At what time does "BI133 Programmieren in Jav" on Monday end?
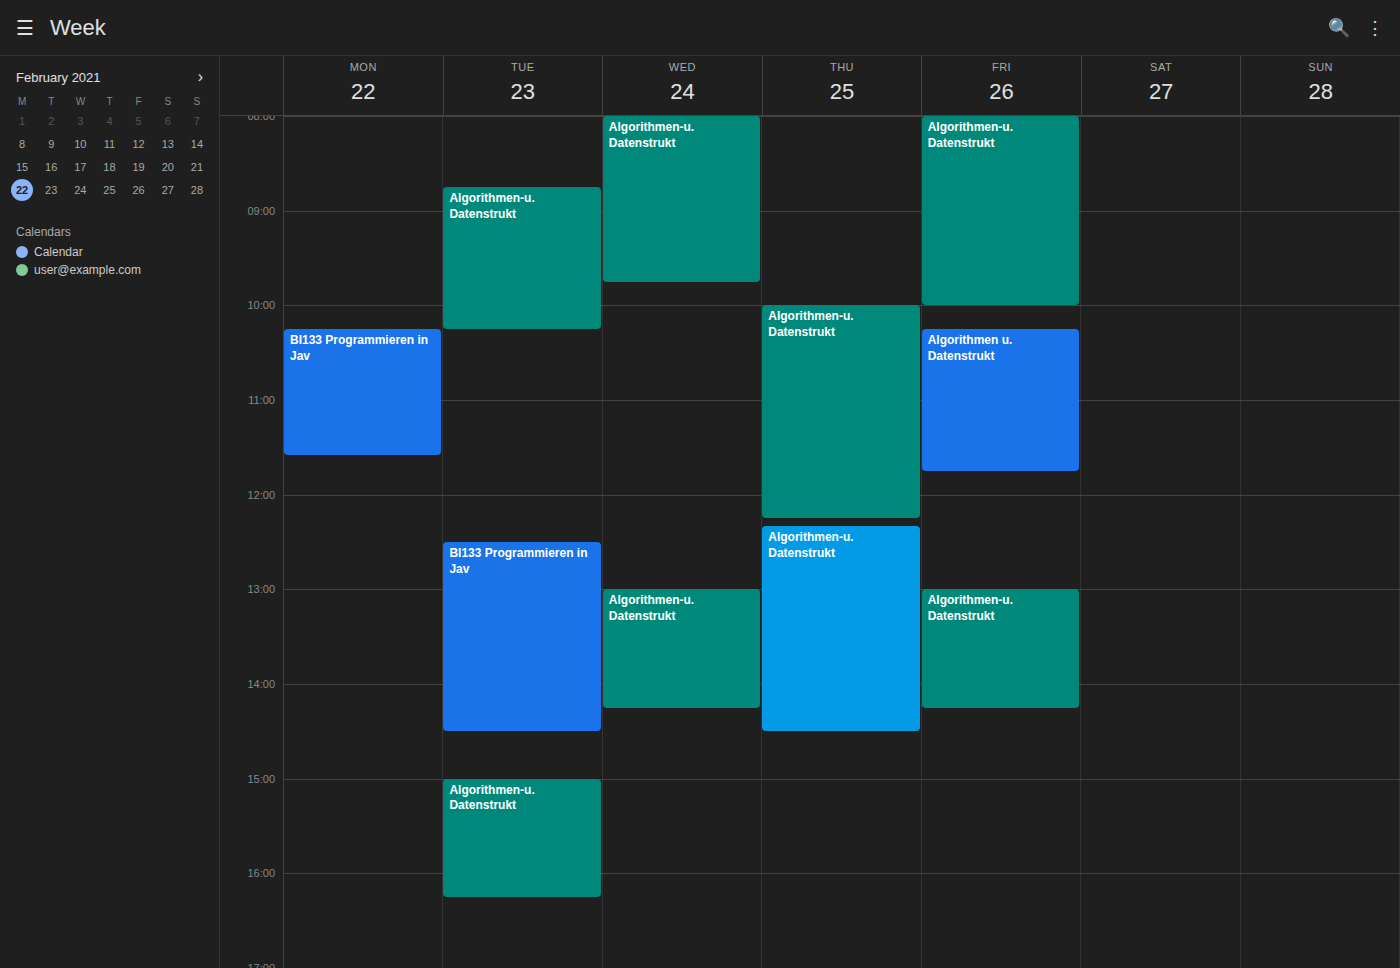
11:35 AM